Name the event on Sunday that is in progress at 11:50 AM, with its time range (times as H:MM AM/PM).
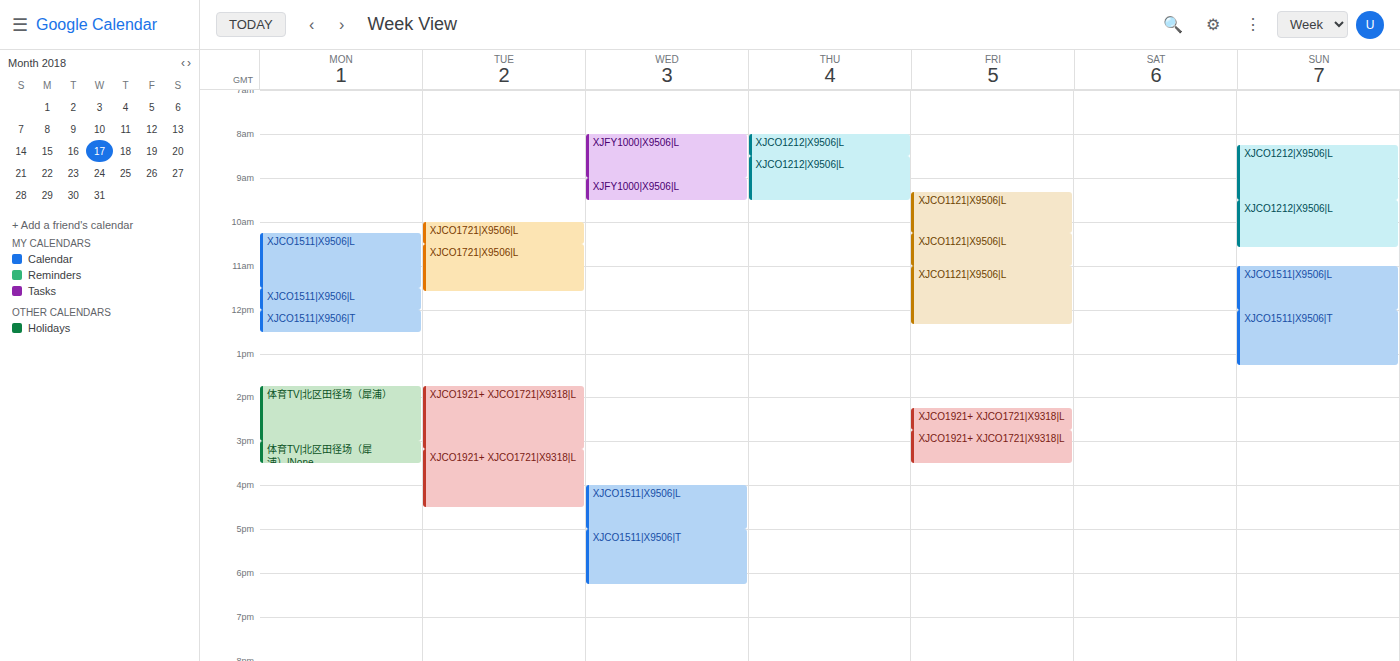
"XJCO1511|X9506|L", 11:00 AM to 12:00 PM